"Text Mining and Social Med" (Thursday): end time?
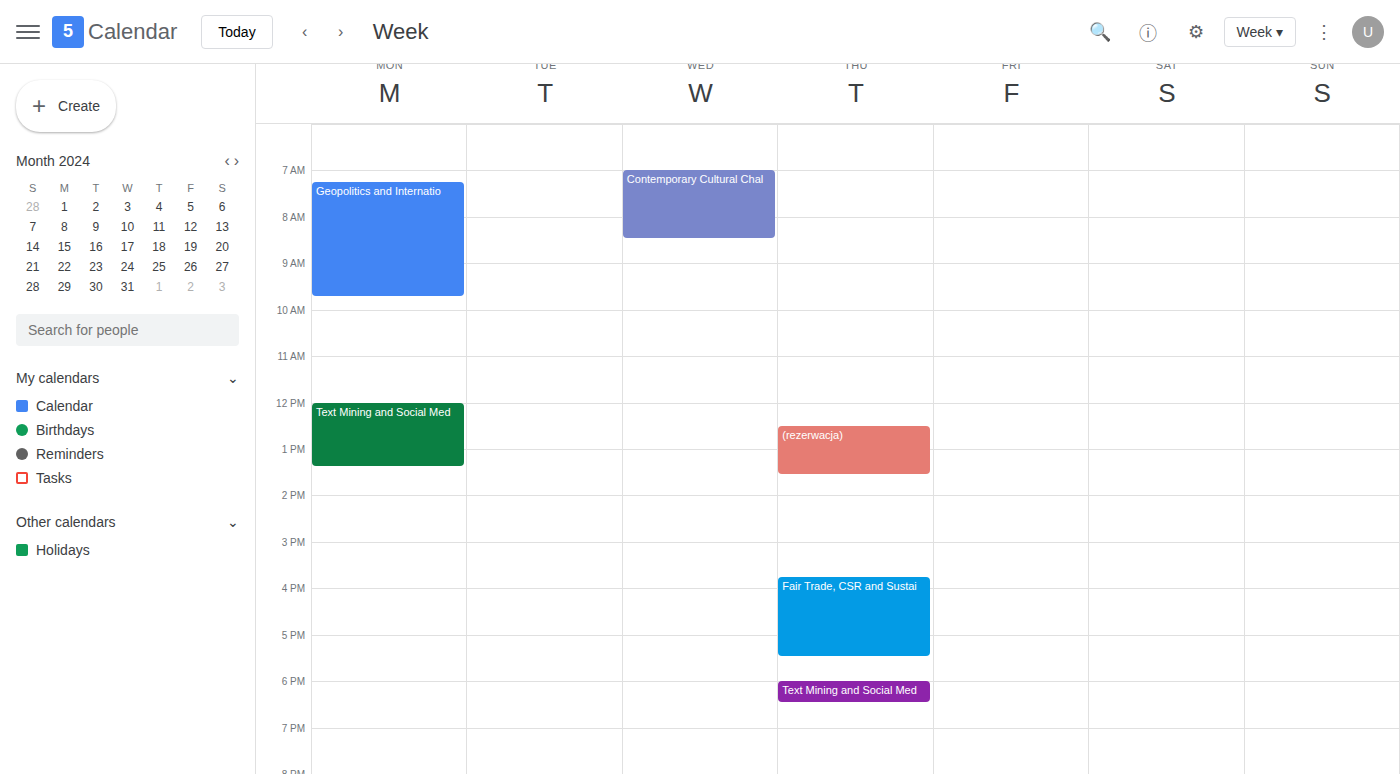
6:30 PM